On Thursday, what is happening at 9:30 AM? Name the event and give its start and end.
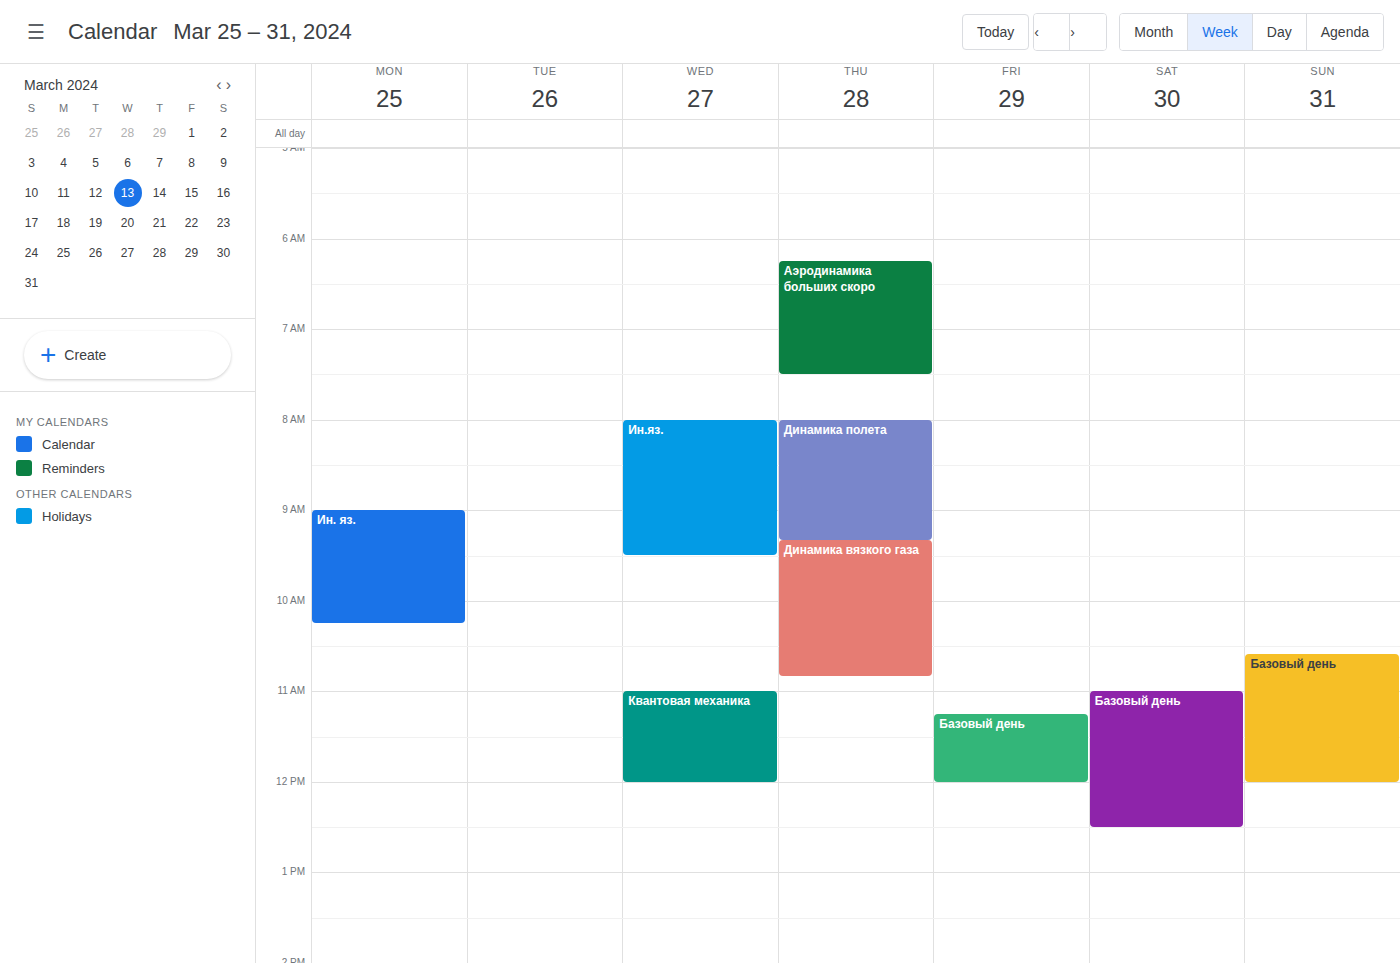
"Динамика вязкого газа", 9:20 AM to 10:50 AM